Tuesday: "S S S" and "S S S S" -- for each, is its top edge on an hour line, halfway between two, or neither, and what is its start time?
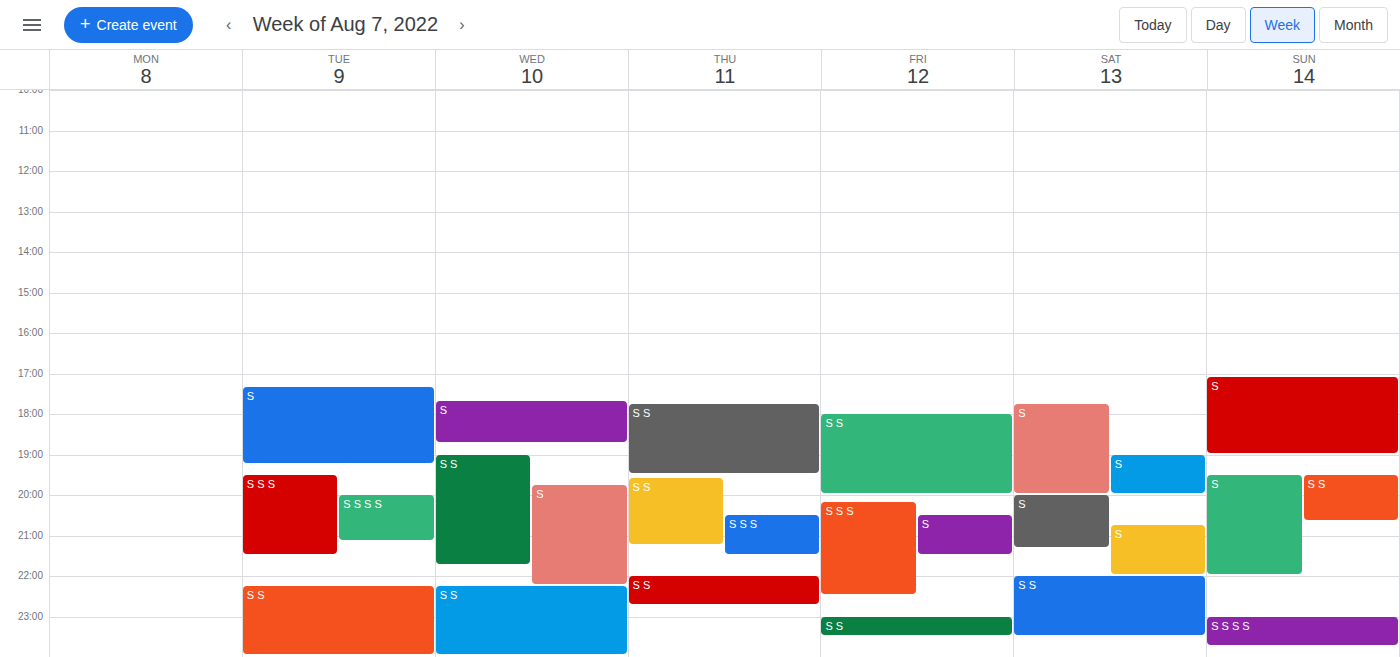
"S S S": 7:30 PM, halfway between the 7 PM and 8 PM lines. "S S S S": 8:00 PM, exactly on the 8 PM line.